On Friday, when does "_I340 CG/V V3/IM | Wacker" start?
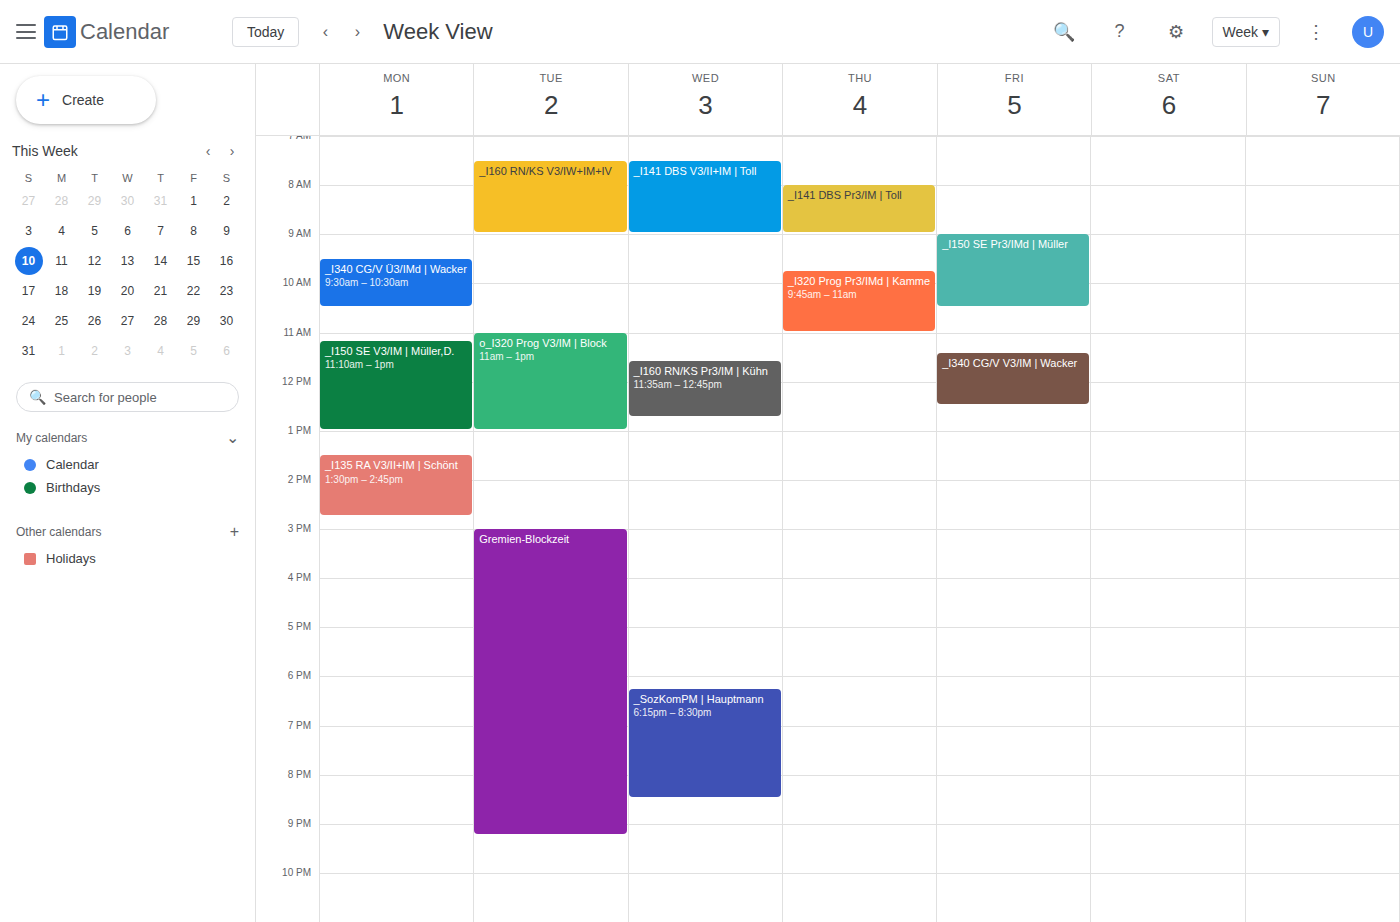
11:25 AM